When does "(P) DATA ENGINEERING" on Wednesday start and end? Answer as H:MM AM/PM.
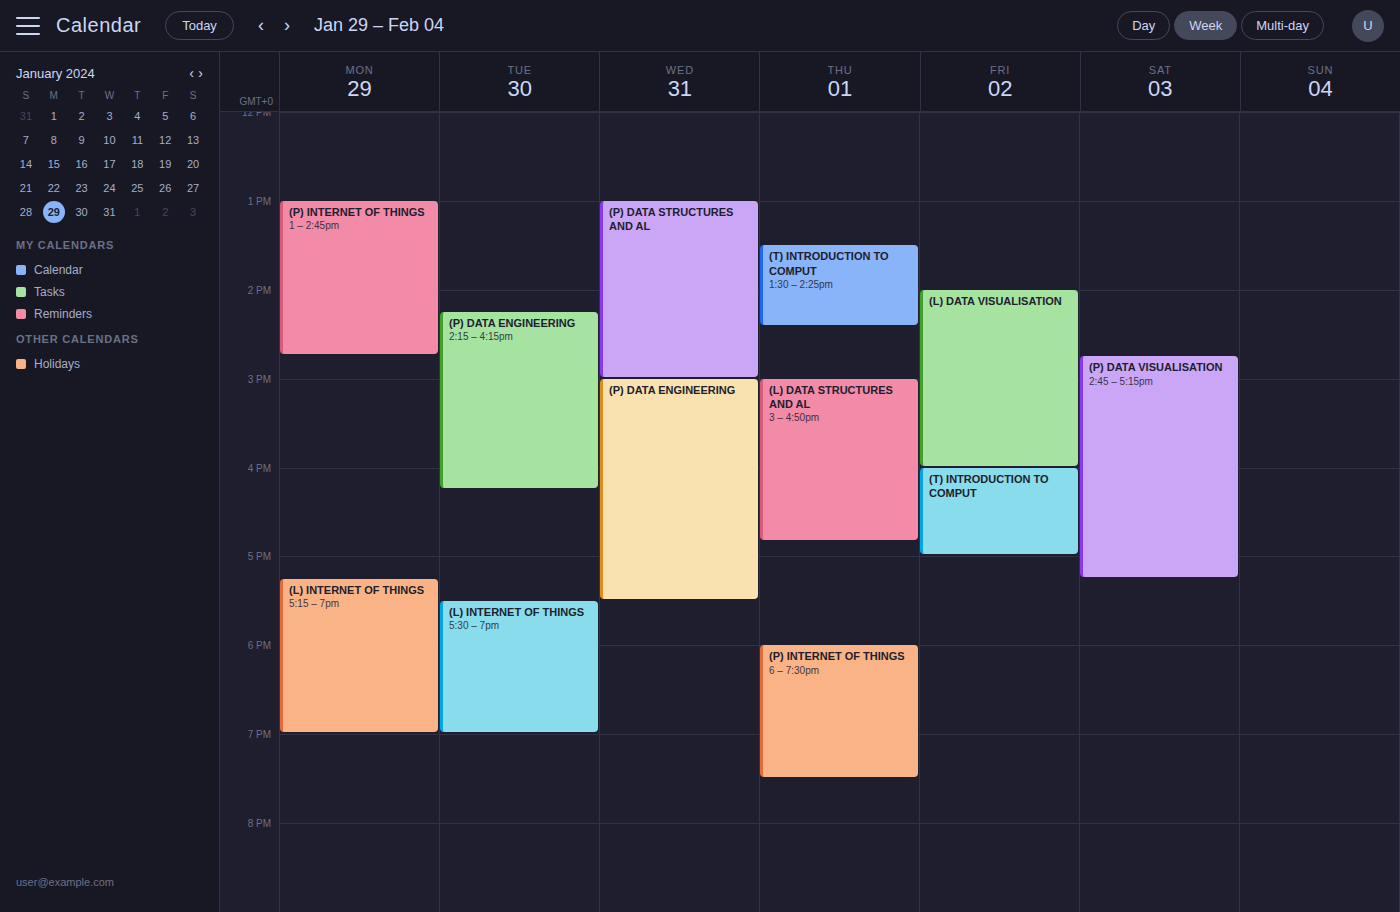
3:00 PM to 5:30 PM